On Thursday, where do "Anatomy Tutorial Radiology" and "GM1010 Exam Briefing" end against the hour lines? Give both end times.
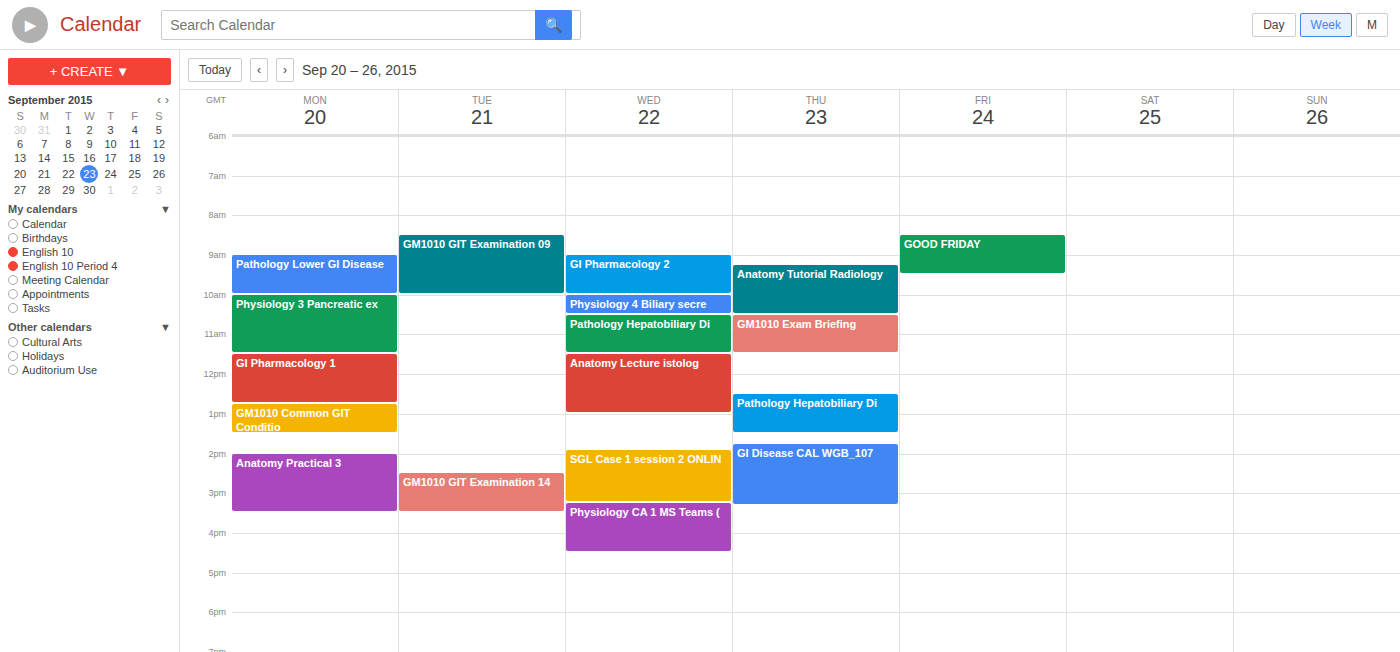
"Anatomy Tutorial Radiology": 10:30 AM, halfway between the 10 AM and 11 AM lines. "GM1010 Exam Briefing": 11:30 AM, halfway between the 11 AM and 12 PM lines.